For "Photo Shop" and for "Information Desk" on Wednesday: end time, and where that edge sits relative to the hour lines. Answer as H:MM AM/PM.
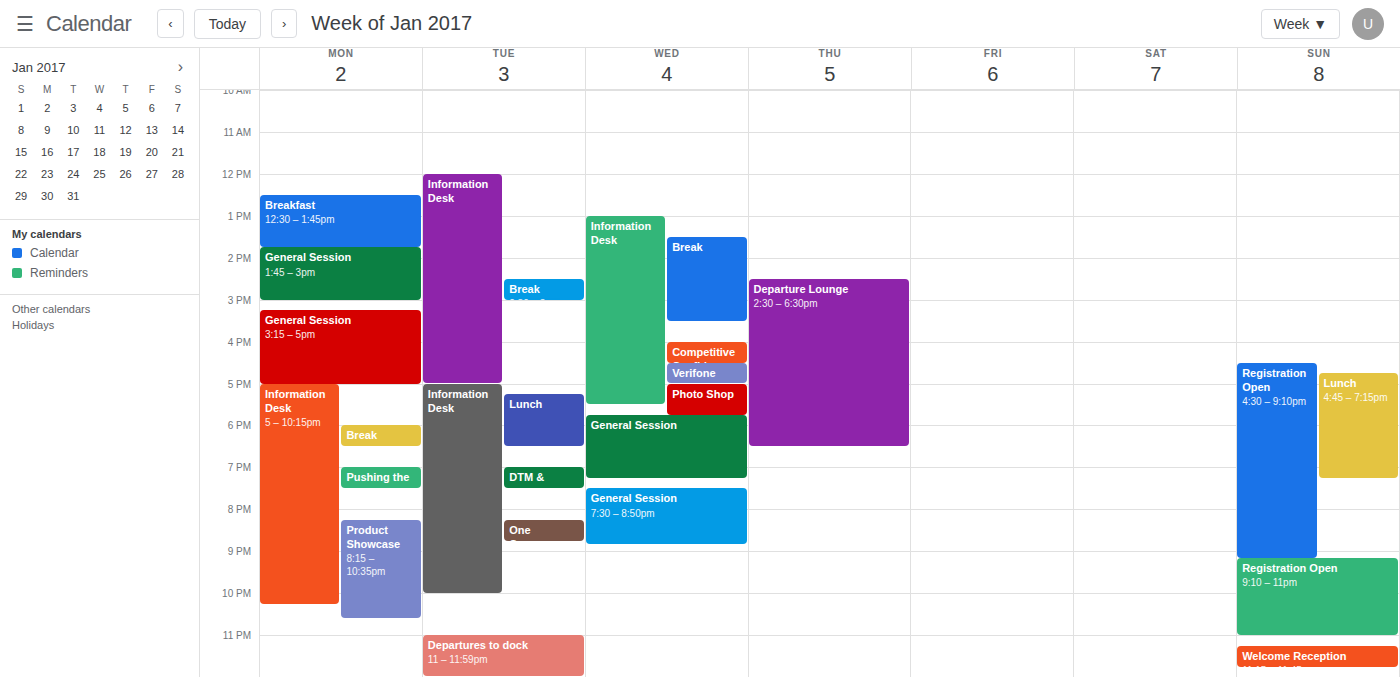
"Photo Shop": 5:45 PM, neither: three quarters of the way from the 5 PM line to the 6 PM line. "Information Desk": 5:30 PM, halfway between the 5 PM and 6 PM lines.